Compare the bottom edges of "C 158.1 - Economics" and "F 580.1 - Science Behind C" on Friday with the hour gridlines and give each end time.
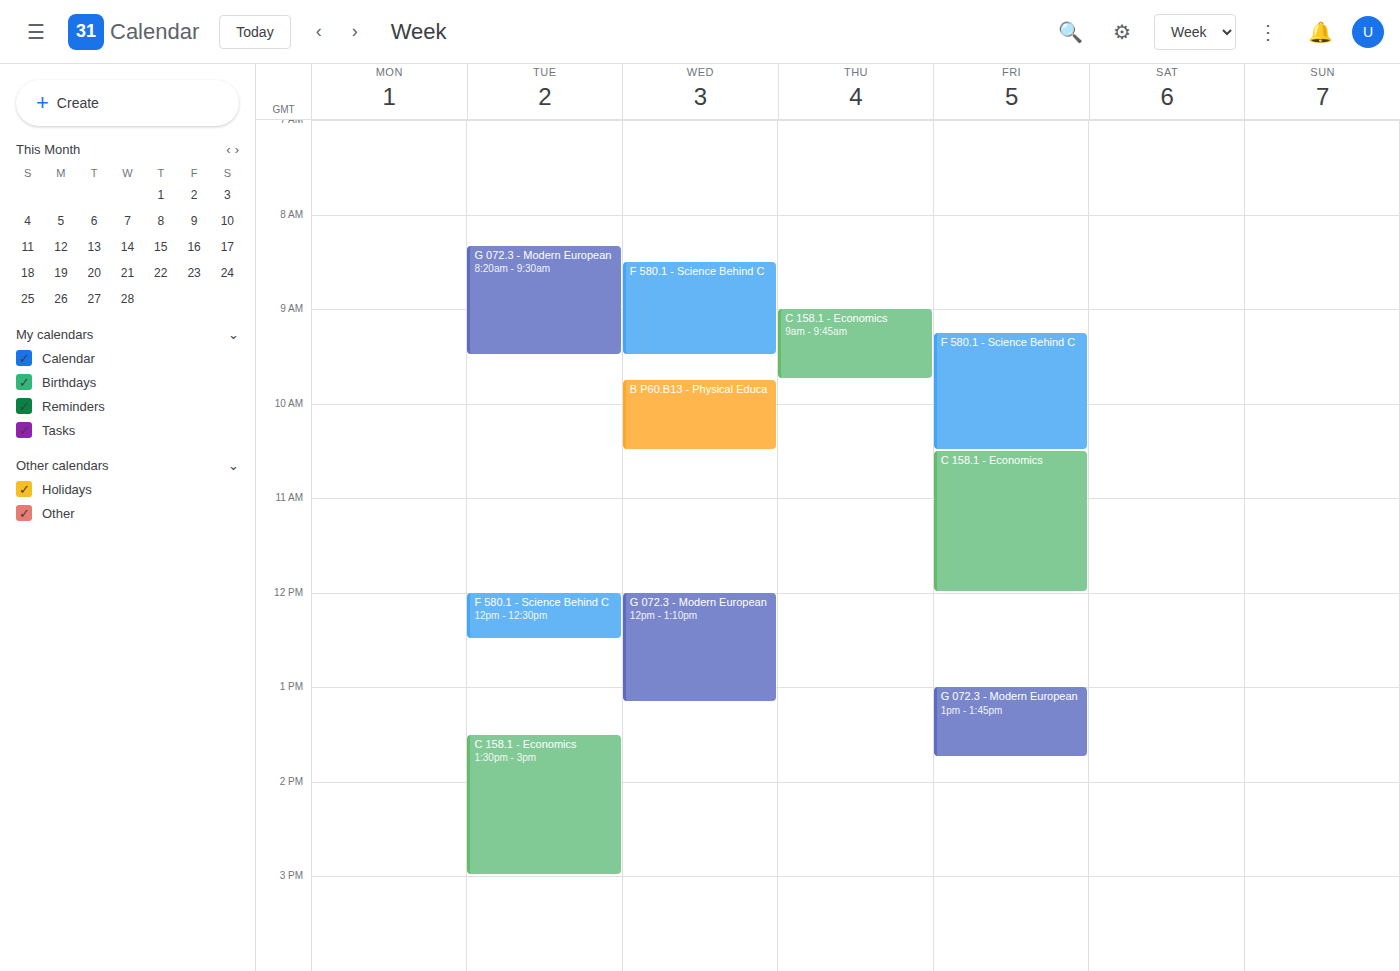
"C 158.1 - Economics": 12:00 PM, exactly on the 12 PM line. "F 580.1 - Science Behind C": 10:30 AM, halfway between the 10 AM and 11 AM lines.